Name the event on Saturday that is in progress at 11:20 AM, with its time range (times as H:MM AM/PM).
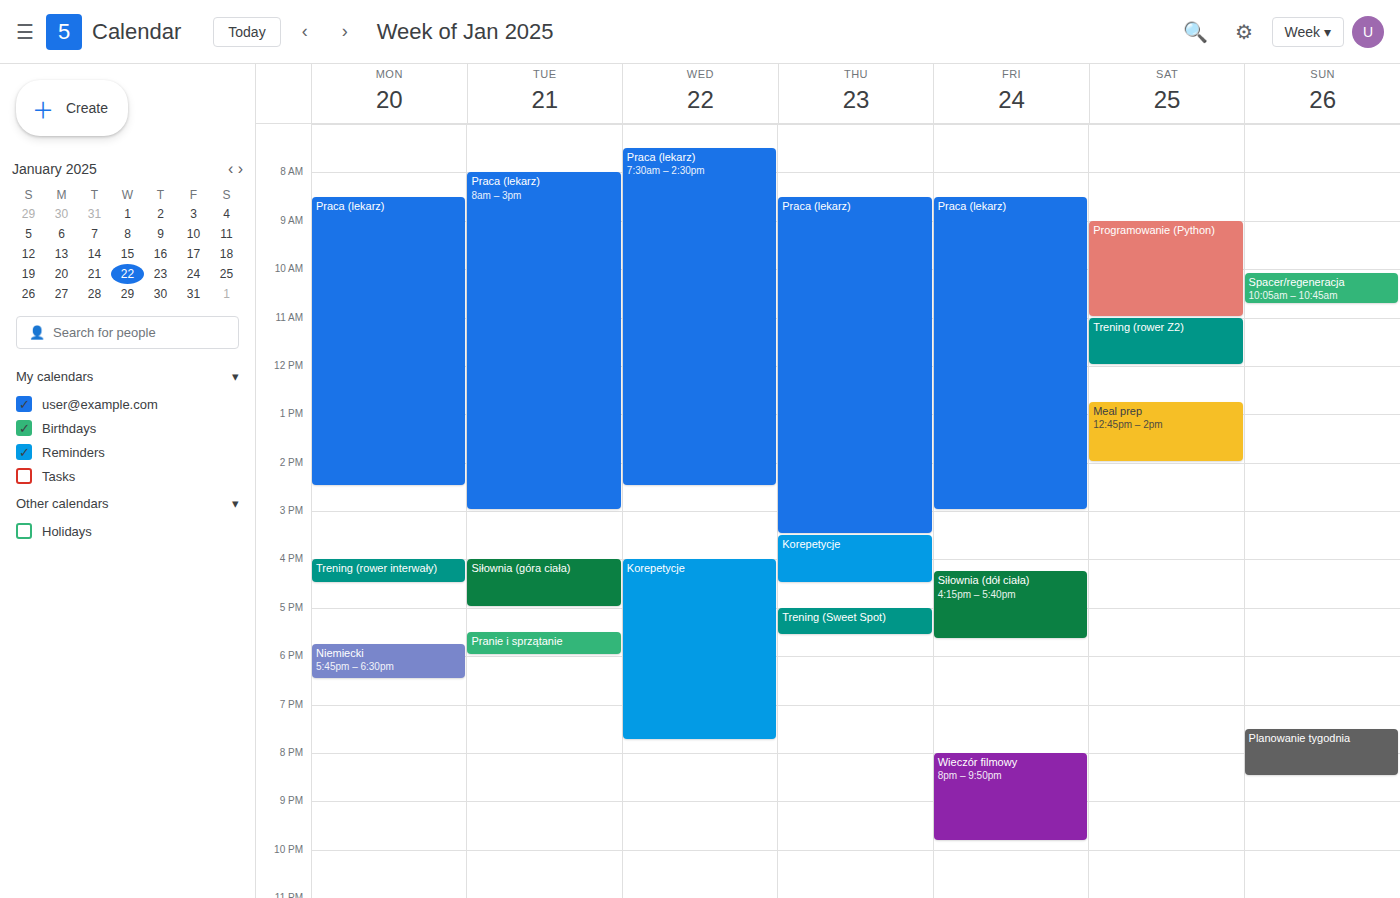
"Trening (rower Z2)", 11:00 AM to 12:00 PM